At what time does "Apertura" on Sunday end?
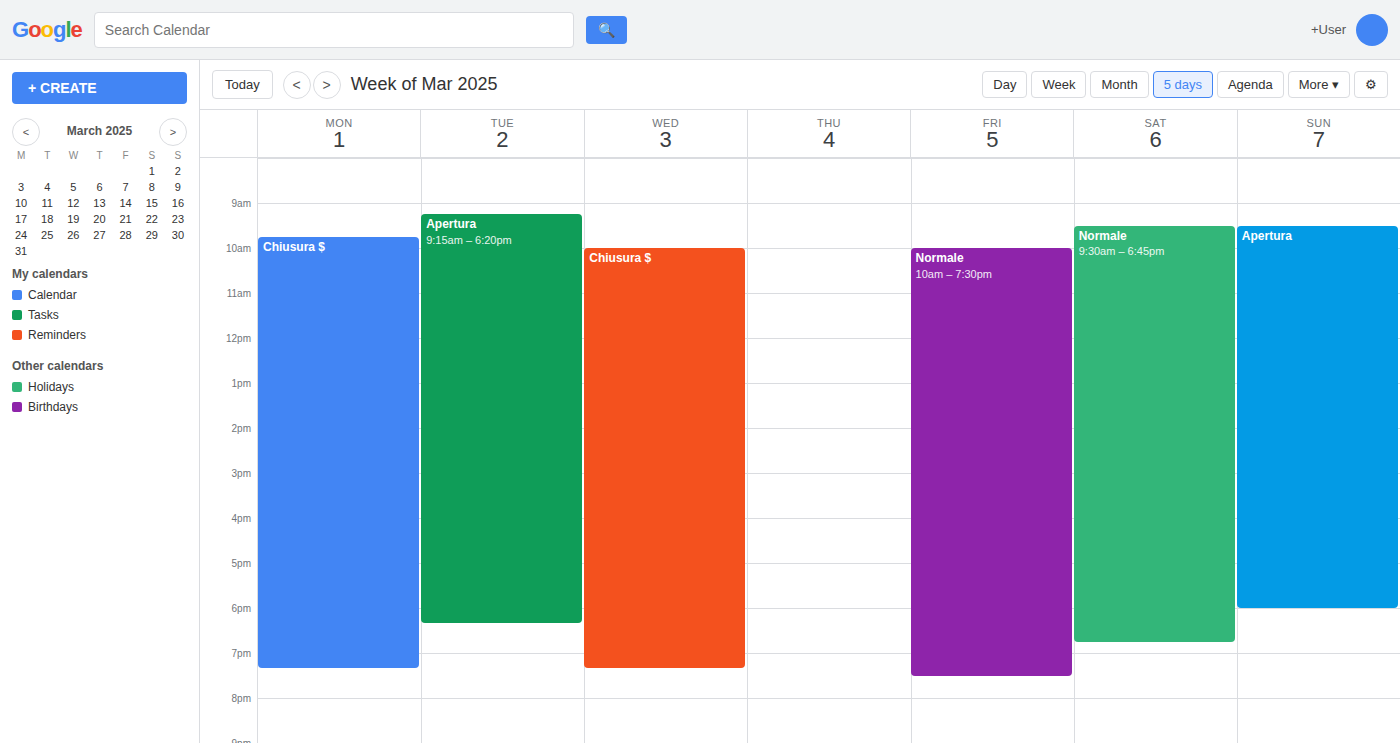
18:00